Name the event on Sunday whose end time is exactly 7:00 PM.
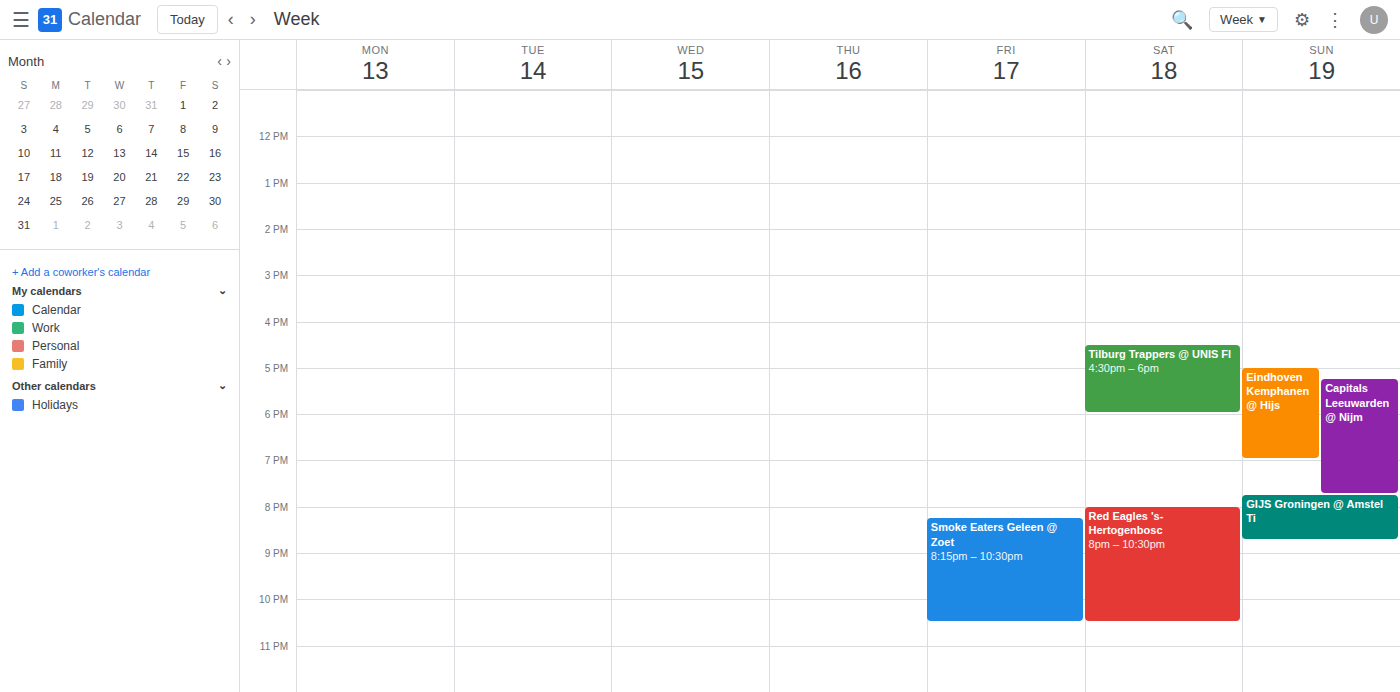
"Eindhoven Kemphanen @ Hijs"